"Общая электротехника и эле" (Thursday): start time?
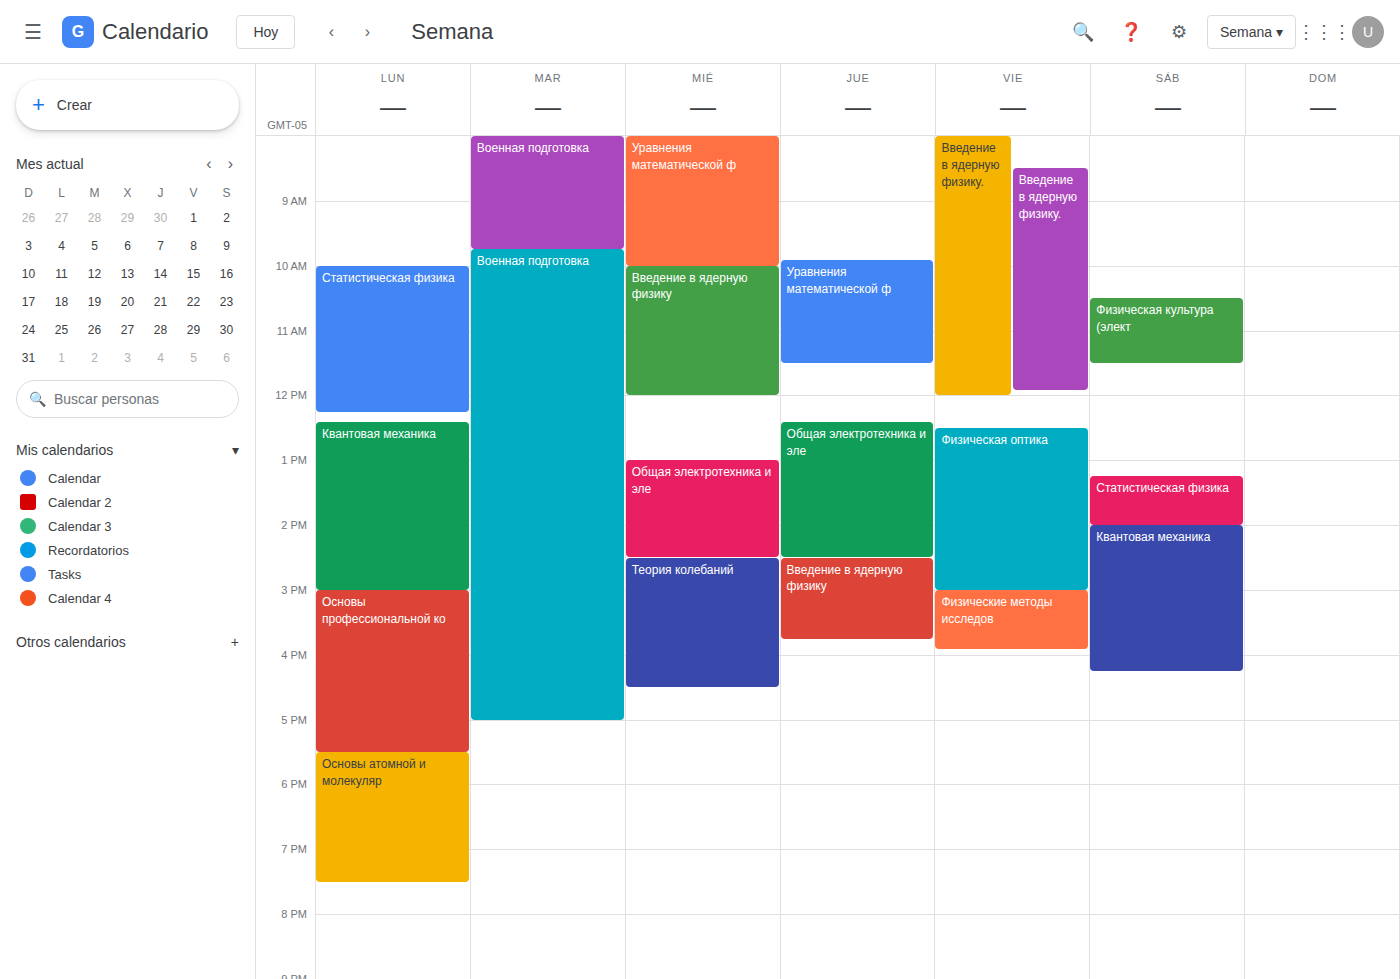
12:25 PM